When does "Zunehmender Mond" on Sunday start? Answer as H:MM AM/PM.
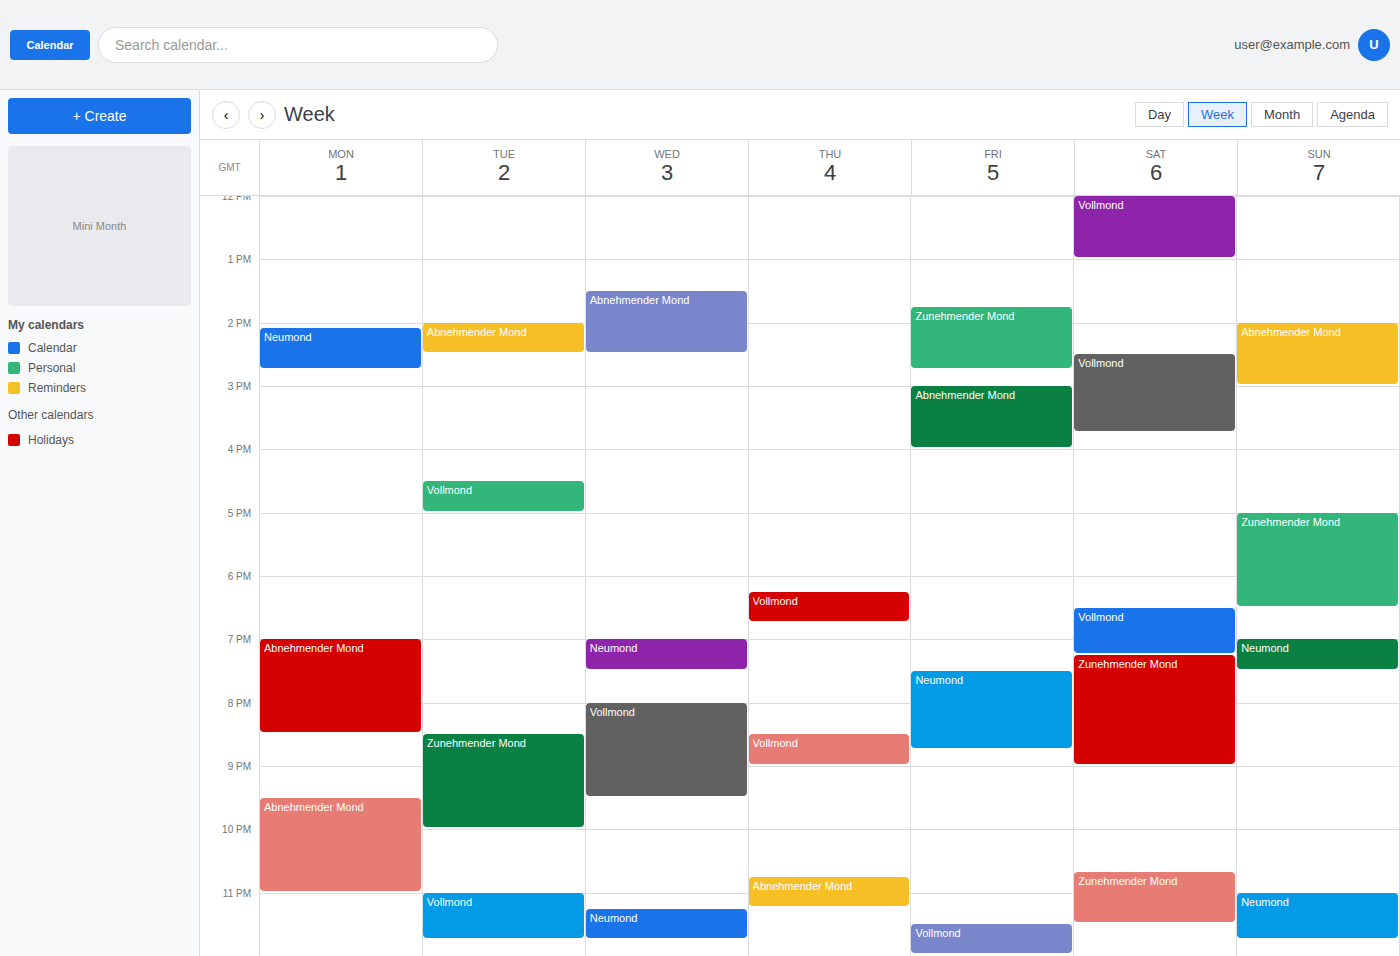
5:00 PM